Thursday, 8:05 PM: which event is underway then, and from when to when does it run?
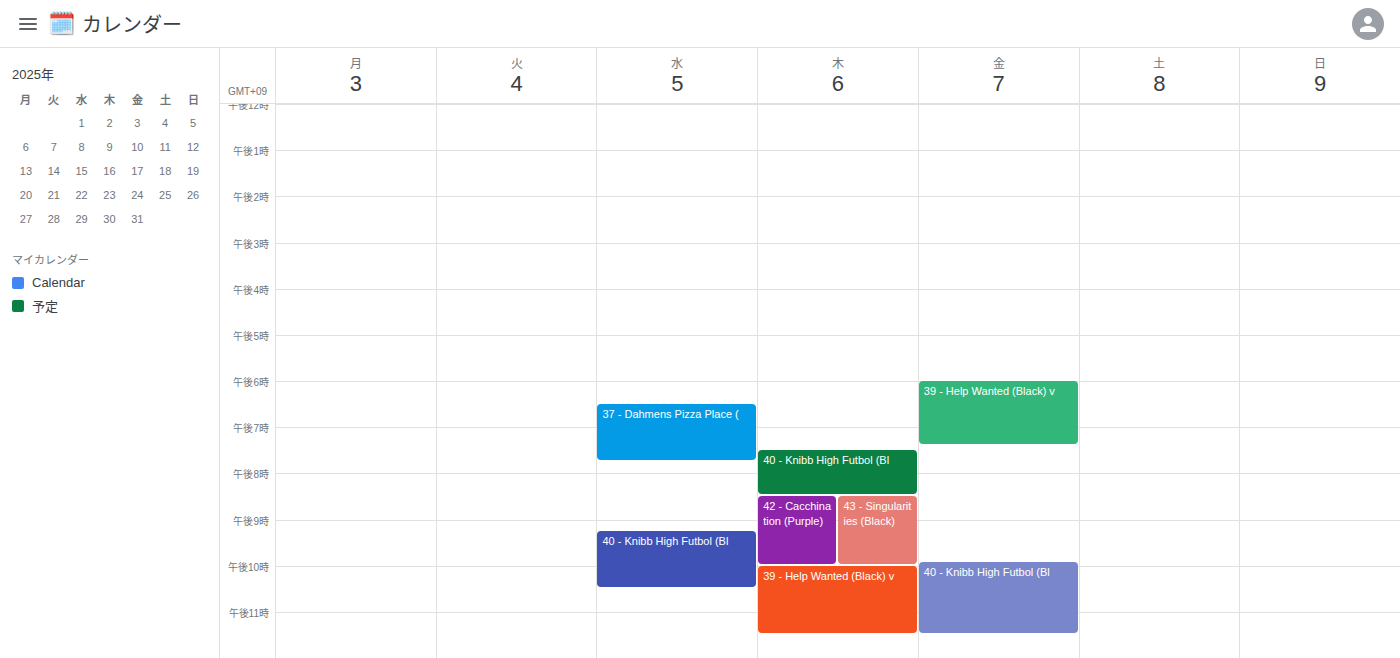
"40 - Knibb High Futbol (Bl", 7:30 PM to 8:30 PM